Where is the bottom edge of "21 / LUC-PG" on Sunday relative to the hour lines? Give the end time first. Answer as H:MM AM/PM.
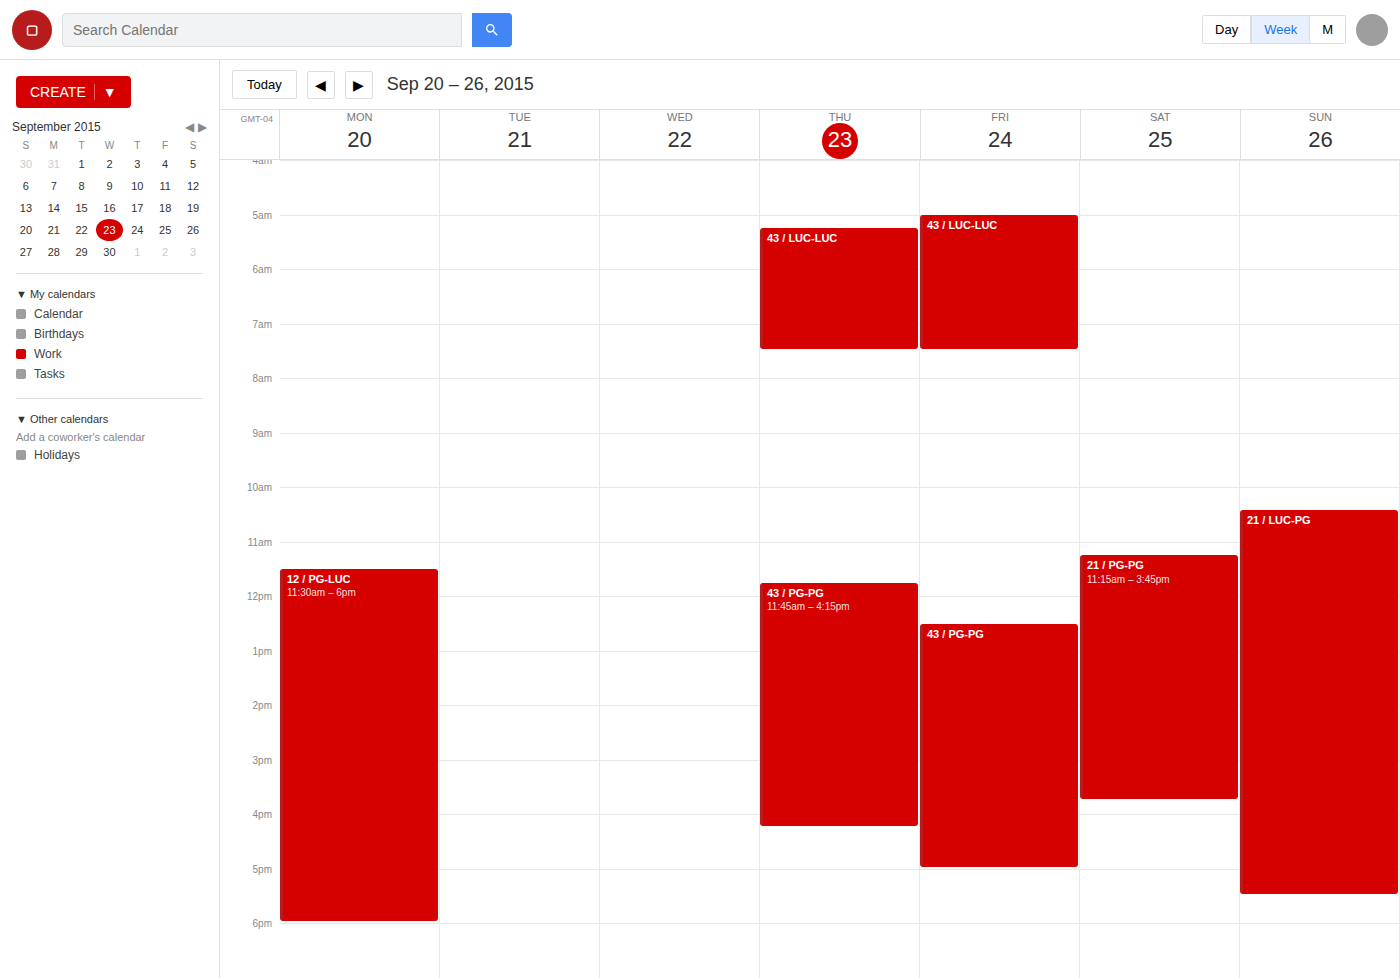
5:30 PM -- halfway between the 5 PM and 6 PM lines.